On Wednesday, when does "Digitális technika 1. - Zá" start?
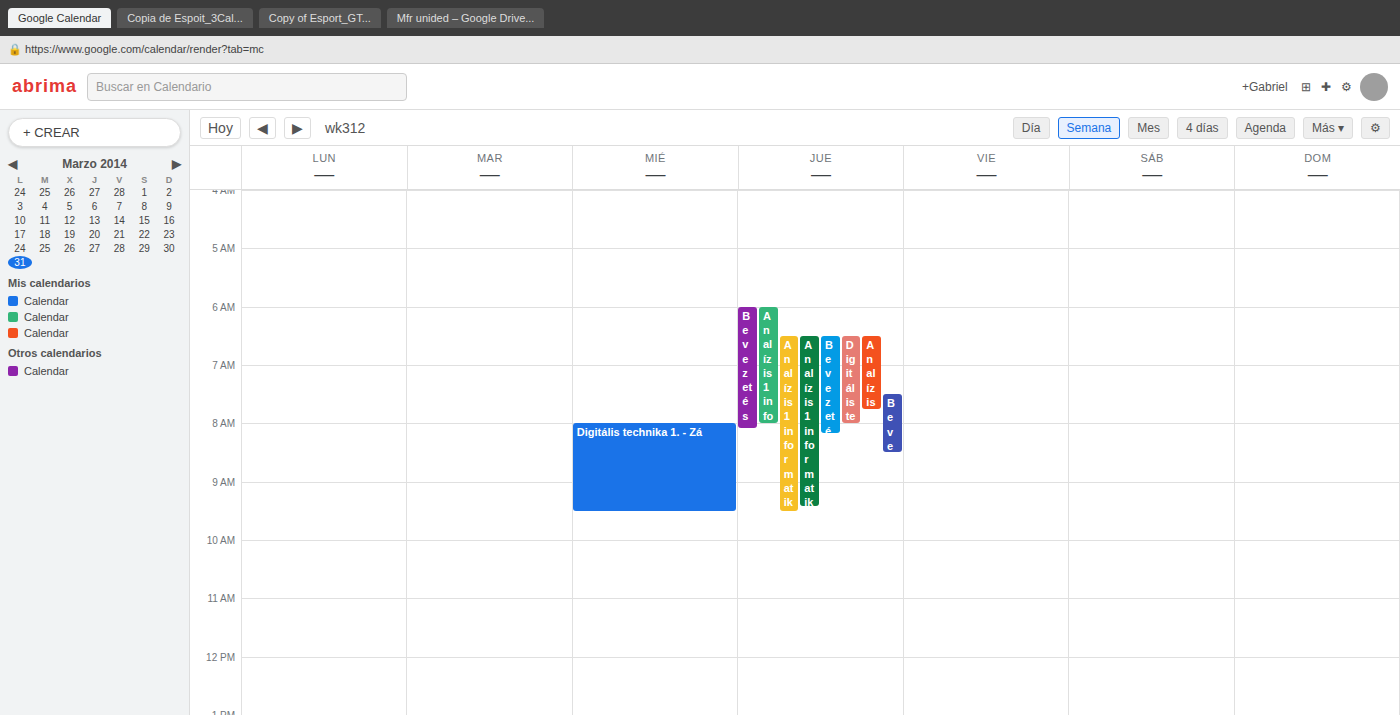
08:00